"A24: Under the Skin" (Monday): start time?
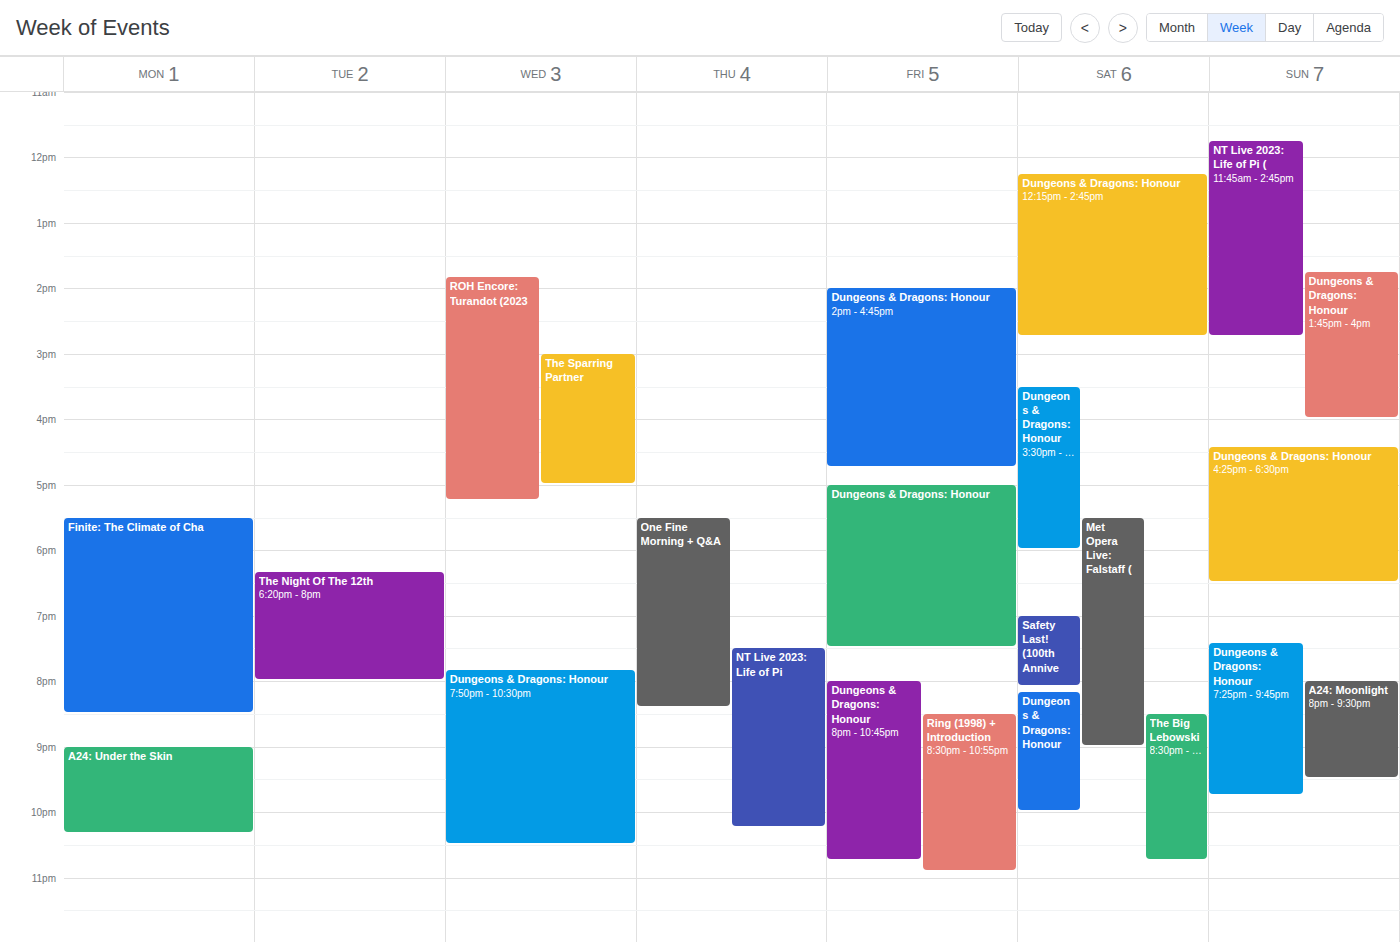
9:00 PM